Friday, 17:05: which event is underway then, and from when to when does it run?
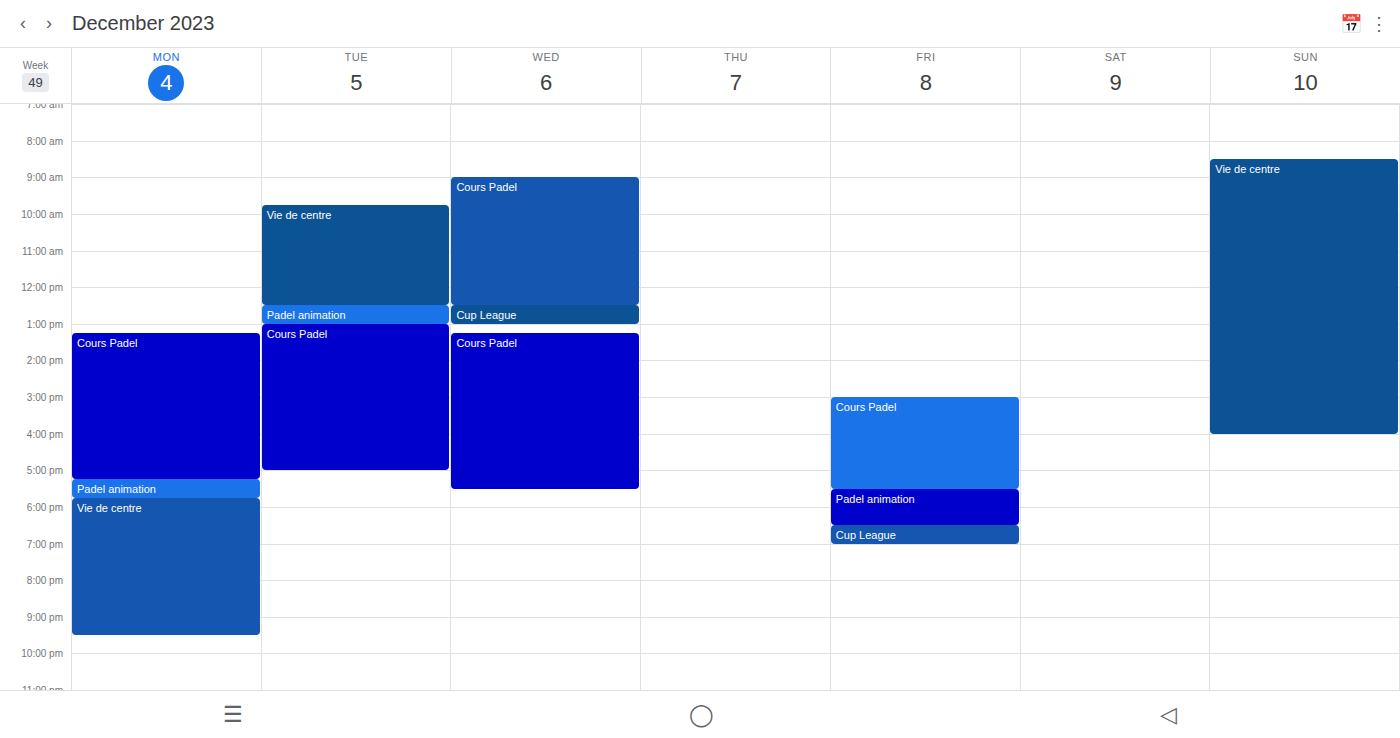
"Cours Padel", 15:00 to 17:30